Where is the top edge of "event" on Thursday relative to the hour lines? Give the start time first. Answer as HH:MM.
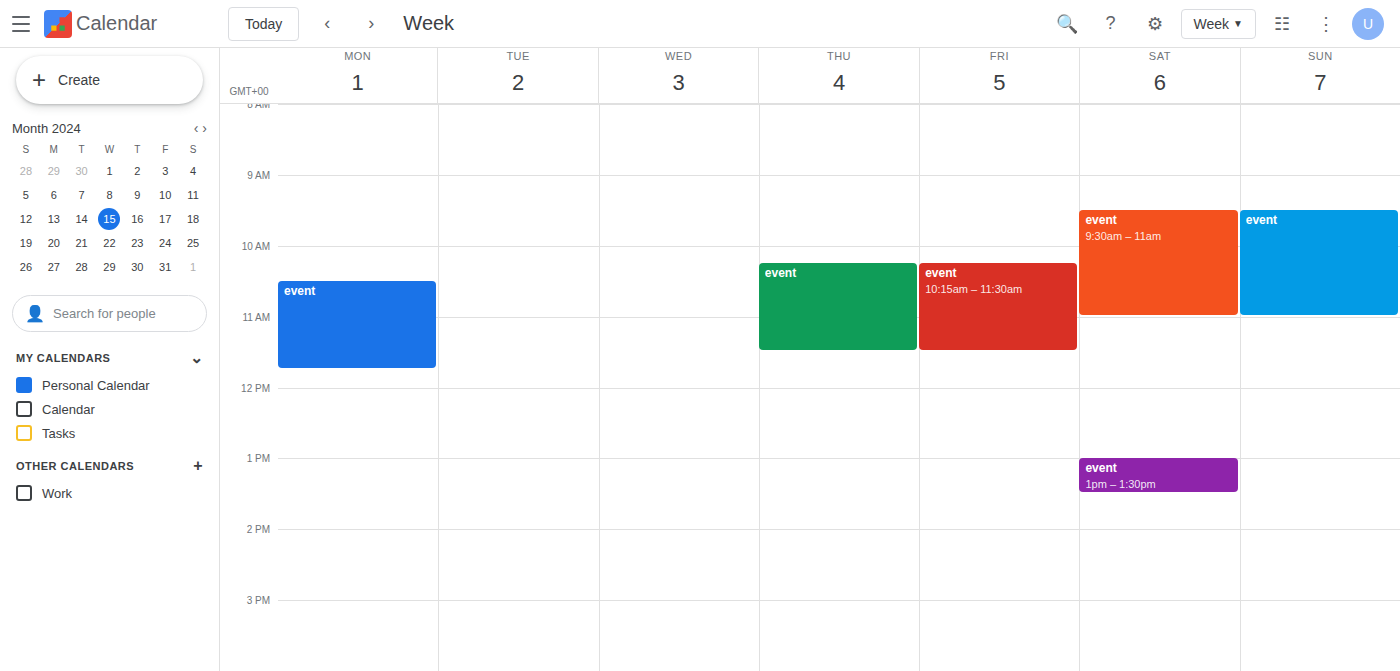
10:15 -- neither: a quarter of the way from the 10:00 line to the 11:00 line.